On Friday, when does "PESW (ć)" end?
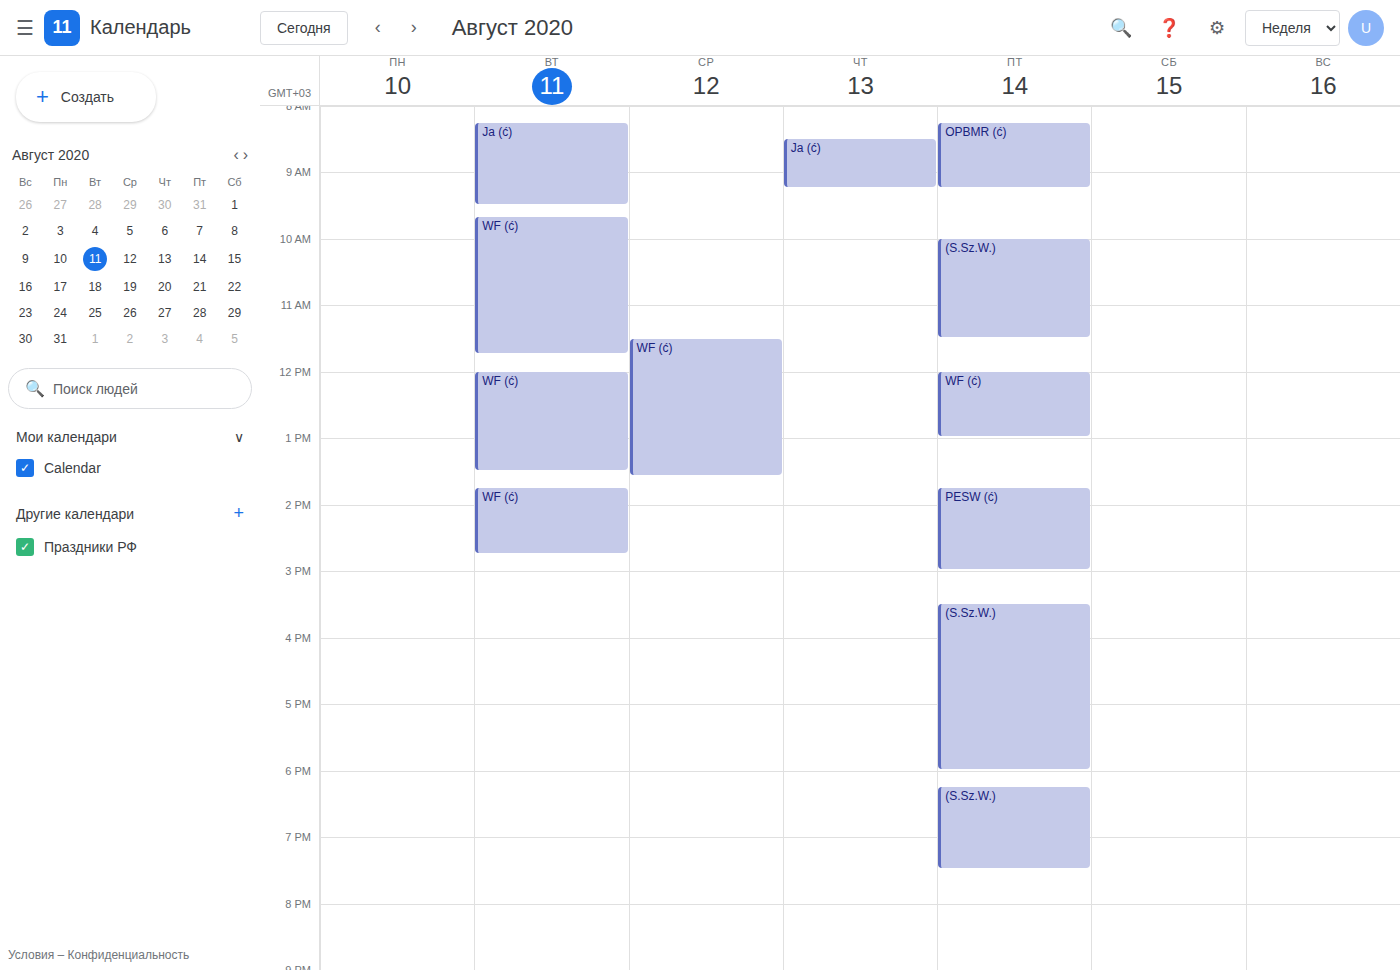
3:00 PM